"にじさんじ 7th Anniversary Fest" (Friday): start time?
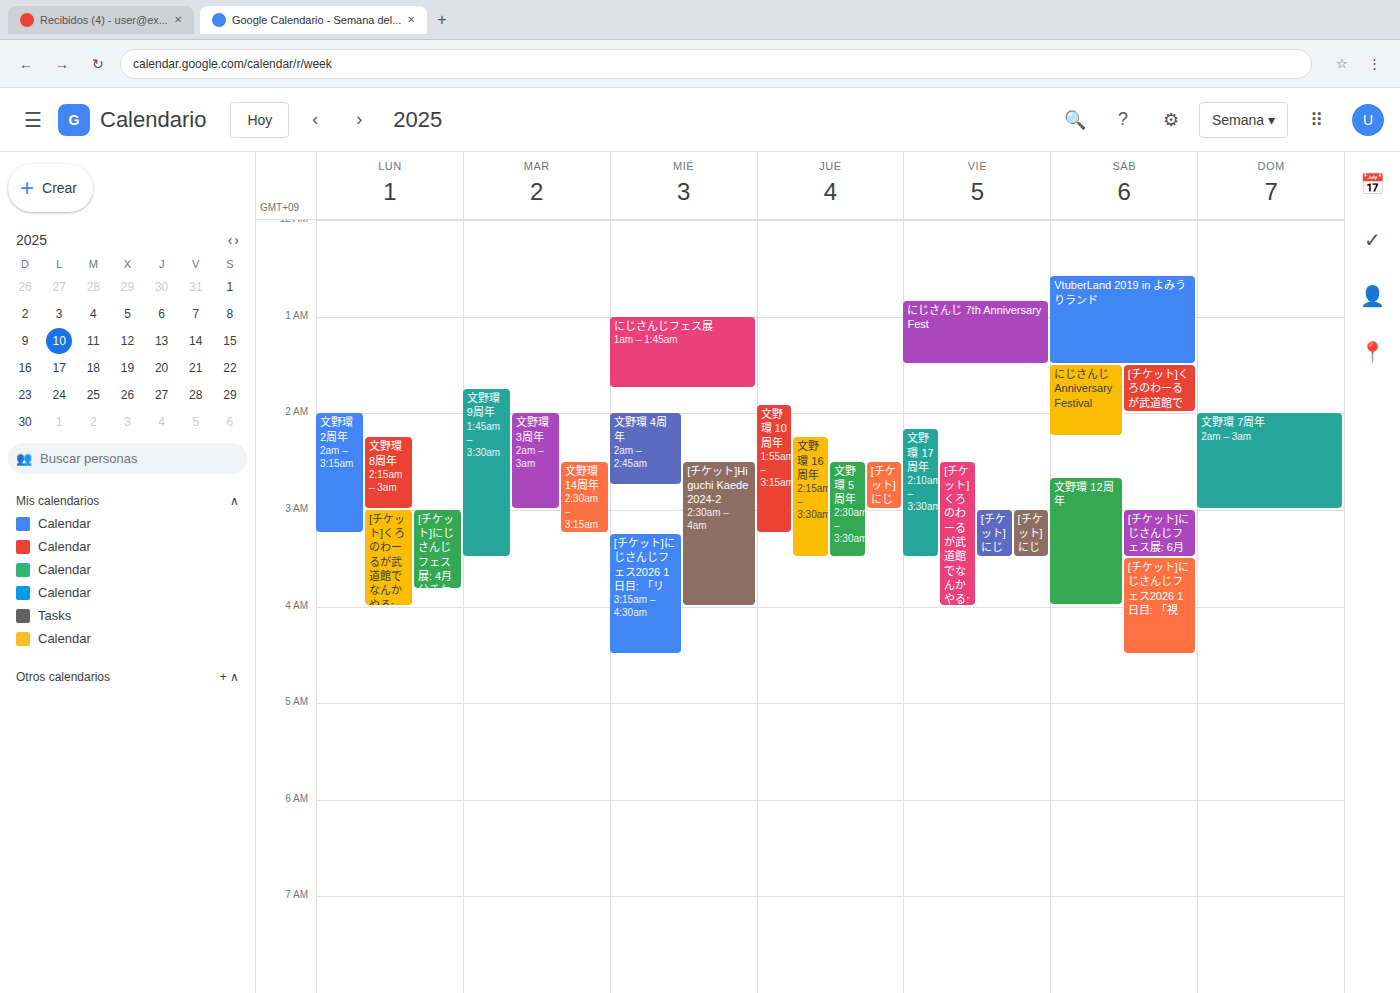
12:50 AM